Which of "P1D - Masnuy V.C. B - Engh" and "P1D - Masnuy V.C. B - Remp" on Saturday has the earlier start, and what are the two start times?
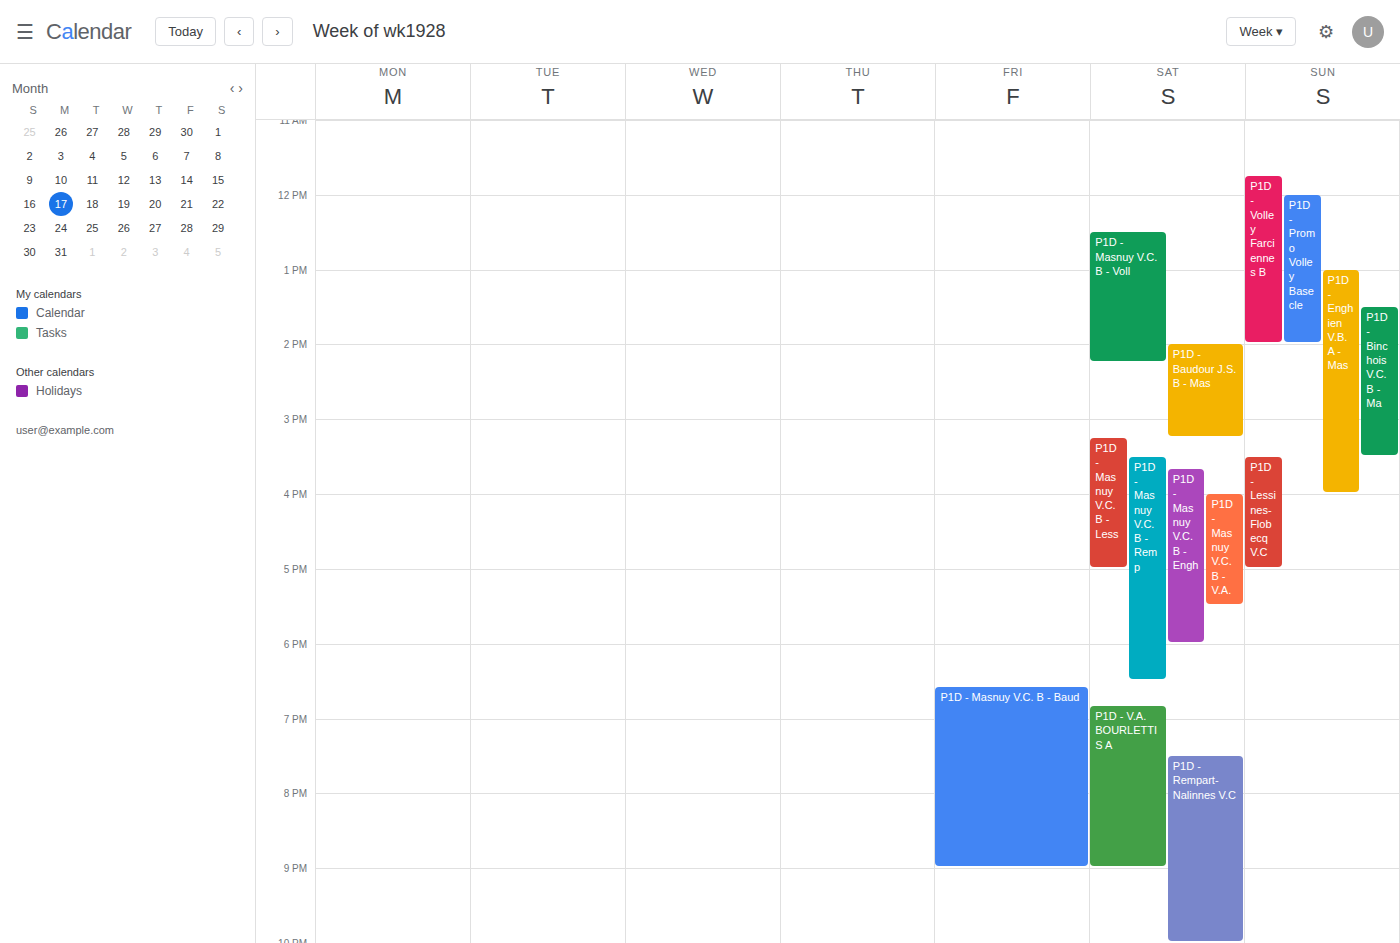
"P1D - Masnuy V.C. B - Remp" 3:30 PM; "P1D - Masnuy V.C. B - Engh" 3:40 PM.